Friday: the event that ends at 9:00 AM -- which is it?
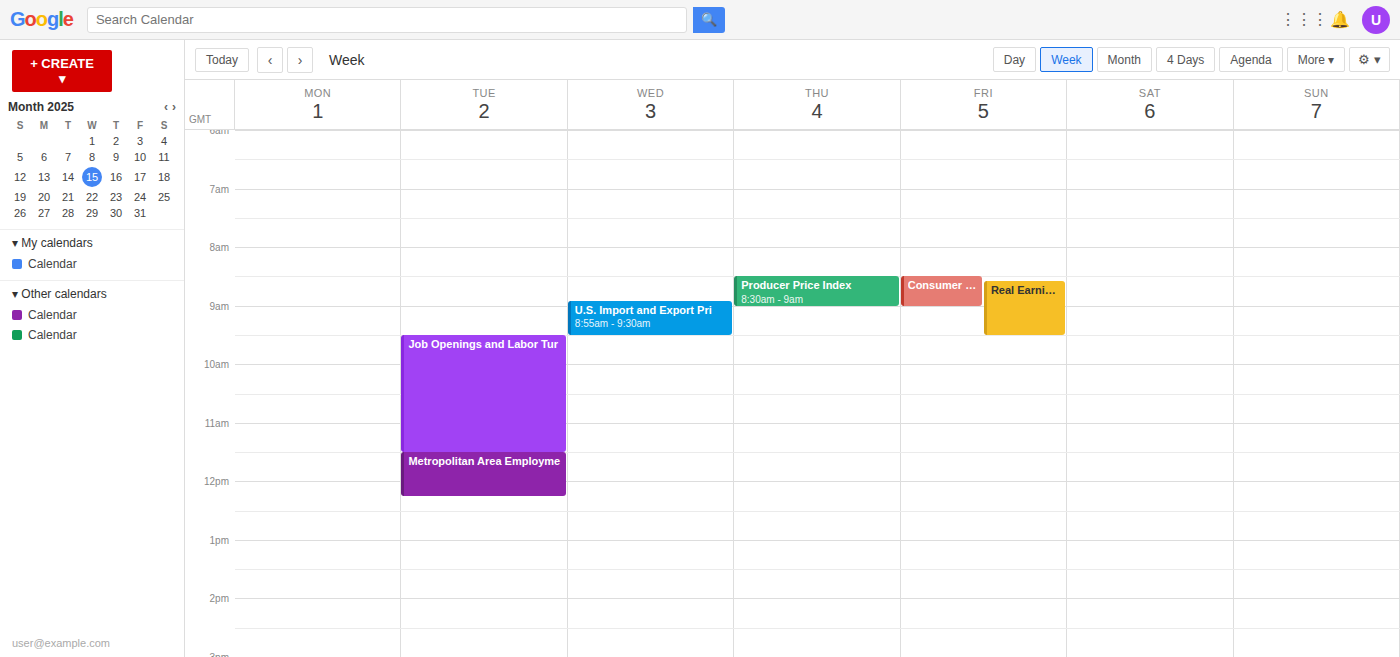
"Consumer Price Index"